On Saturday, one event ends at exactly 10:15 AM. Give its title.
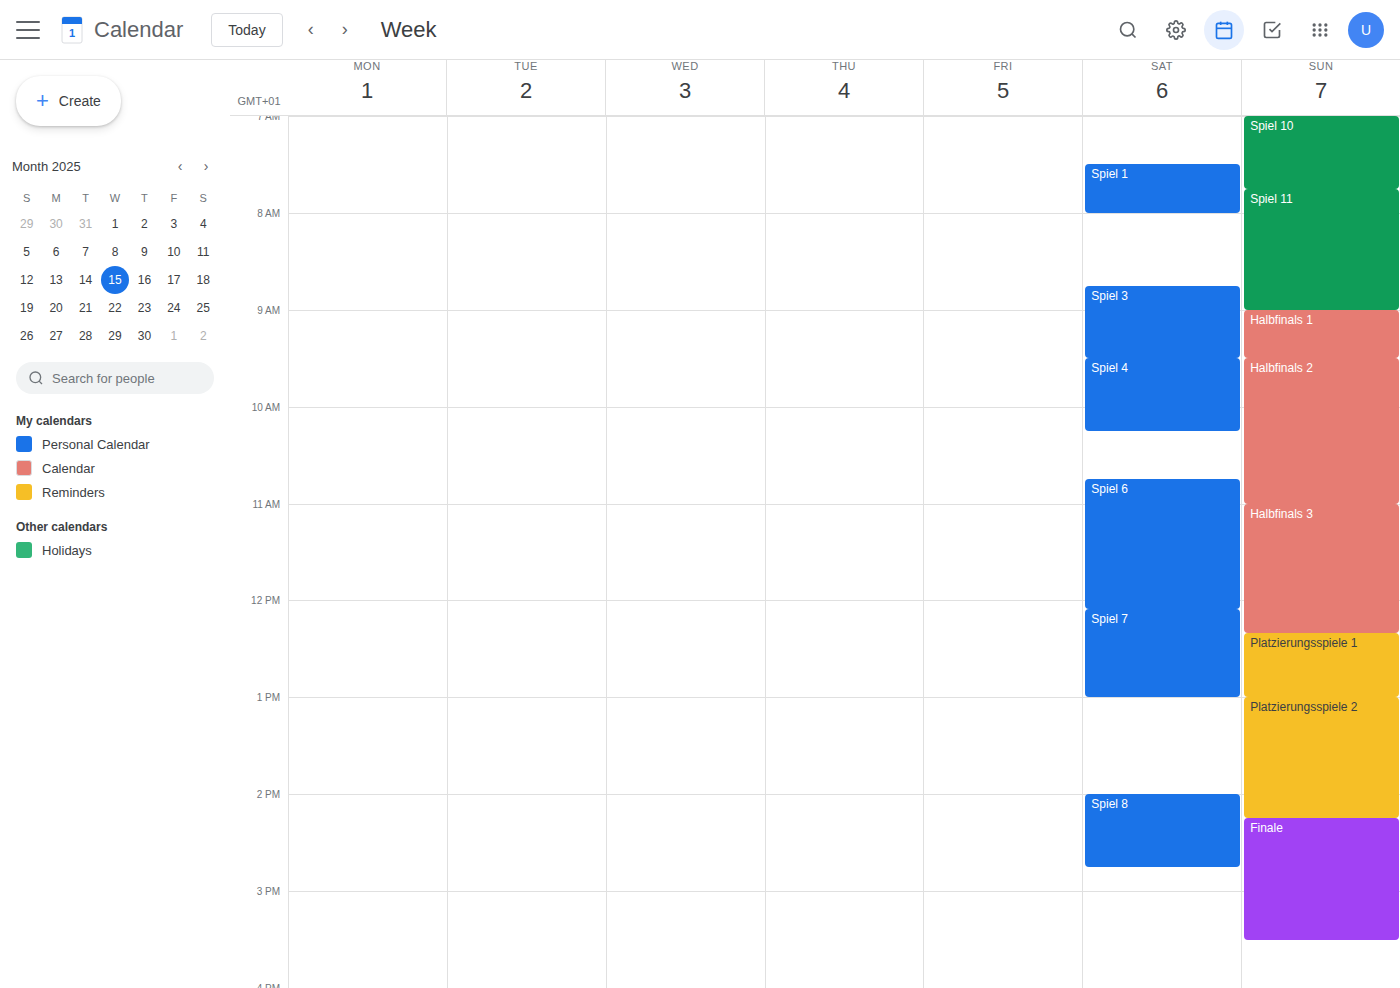
"Spiel 4"